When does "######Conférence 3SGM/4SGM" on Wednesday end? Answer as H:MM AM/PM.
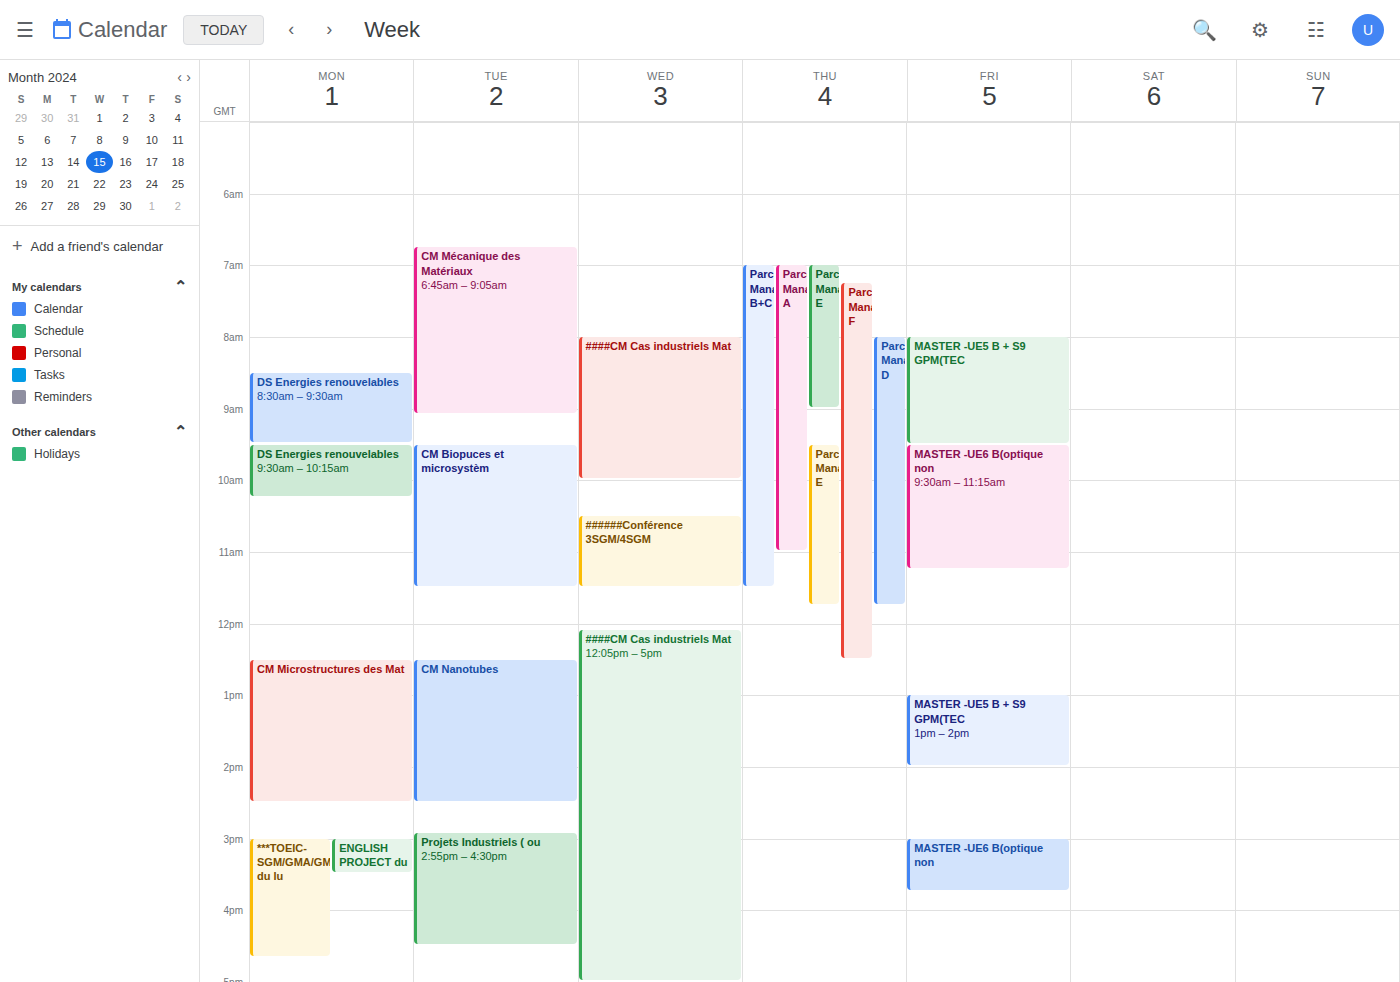
11:30 AM